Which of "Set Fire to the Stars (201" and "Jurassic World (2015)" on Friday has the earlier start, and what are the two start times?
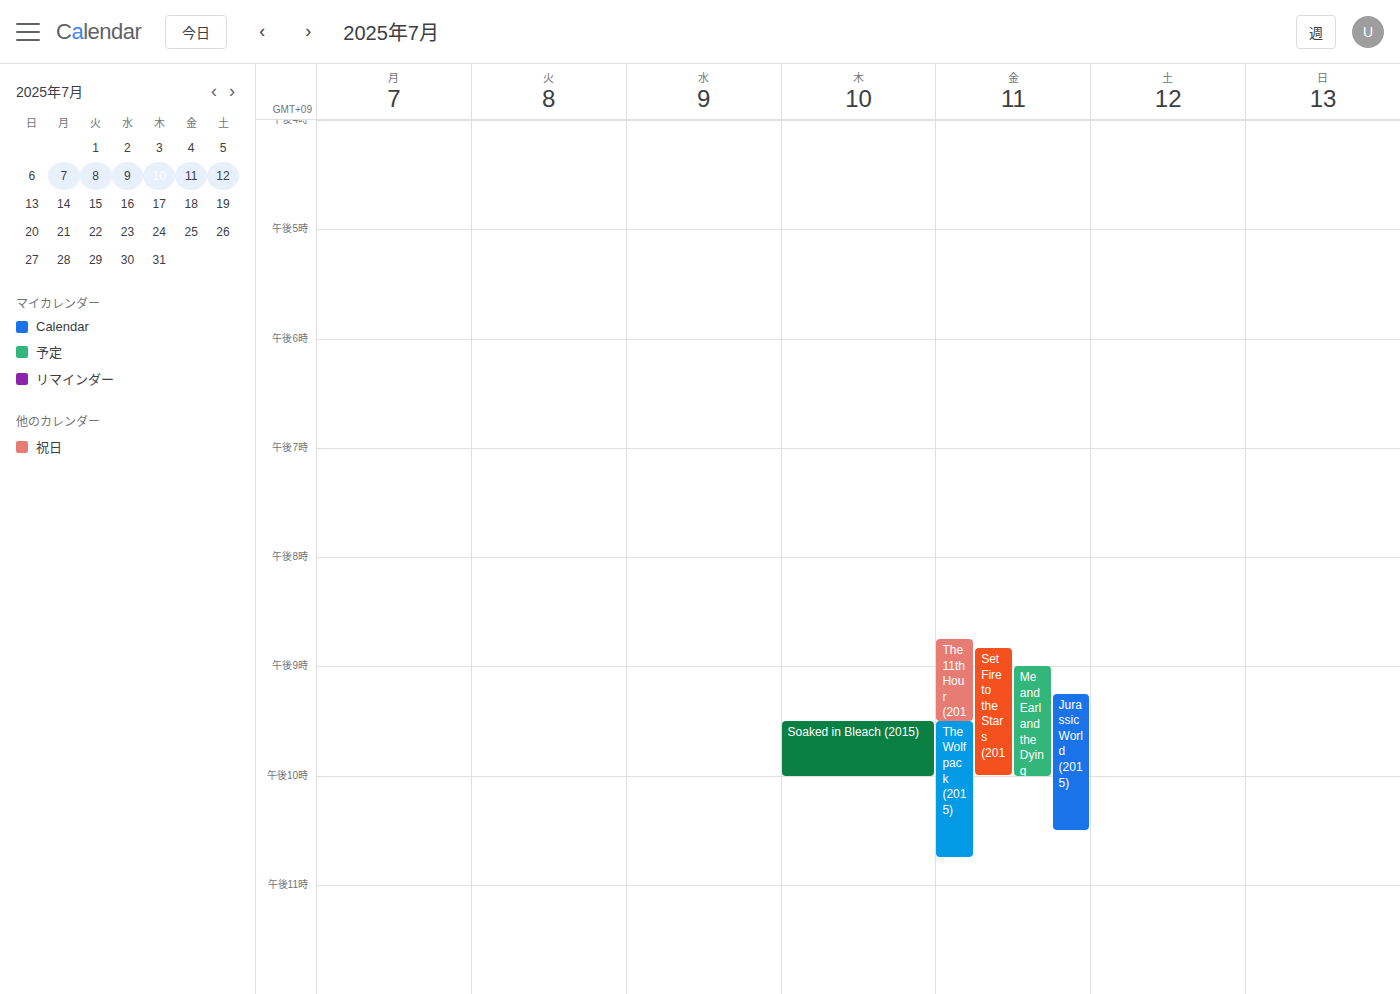
"Set Fire to the Stars (201" 8:50 PM; "Jurassic World (2015)" 9:15 PM.